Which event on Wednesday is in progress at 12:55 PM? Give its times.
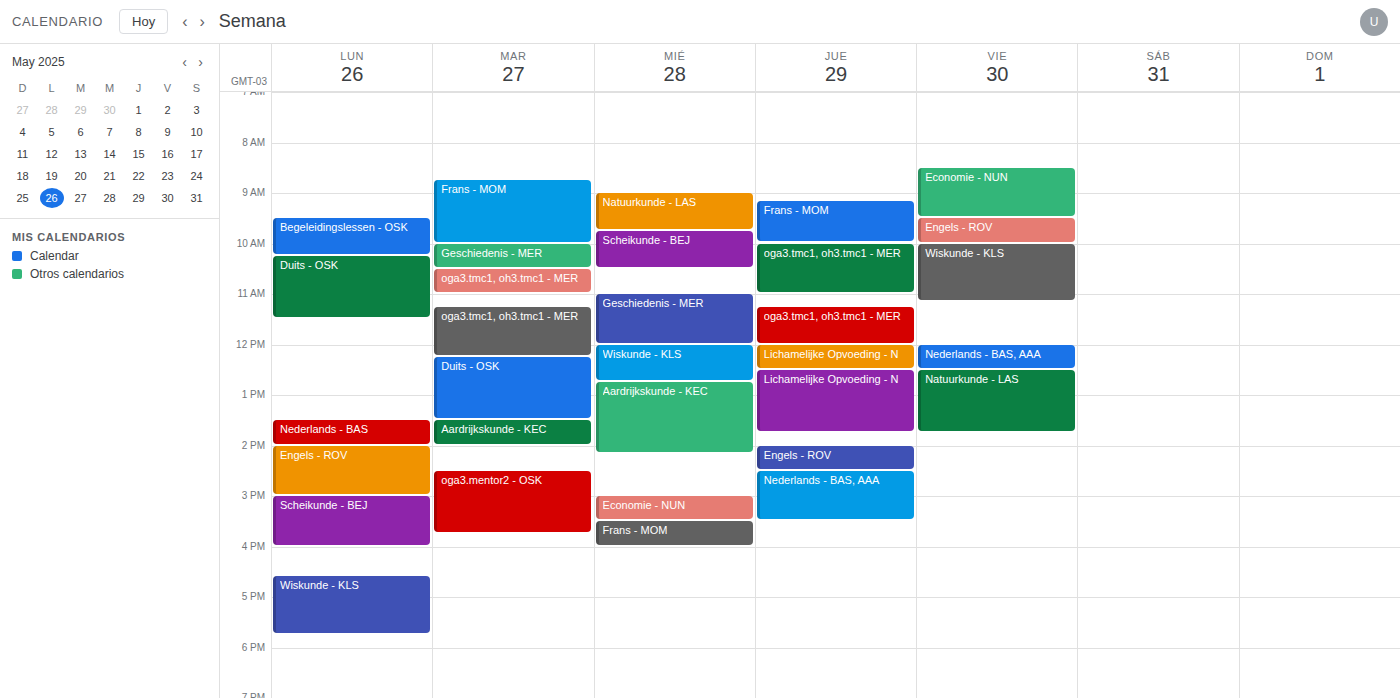
"Aardrijkskunde - KEC", 12:45 PM to 2:10 PM